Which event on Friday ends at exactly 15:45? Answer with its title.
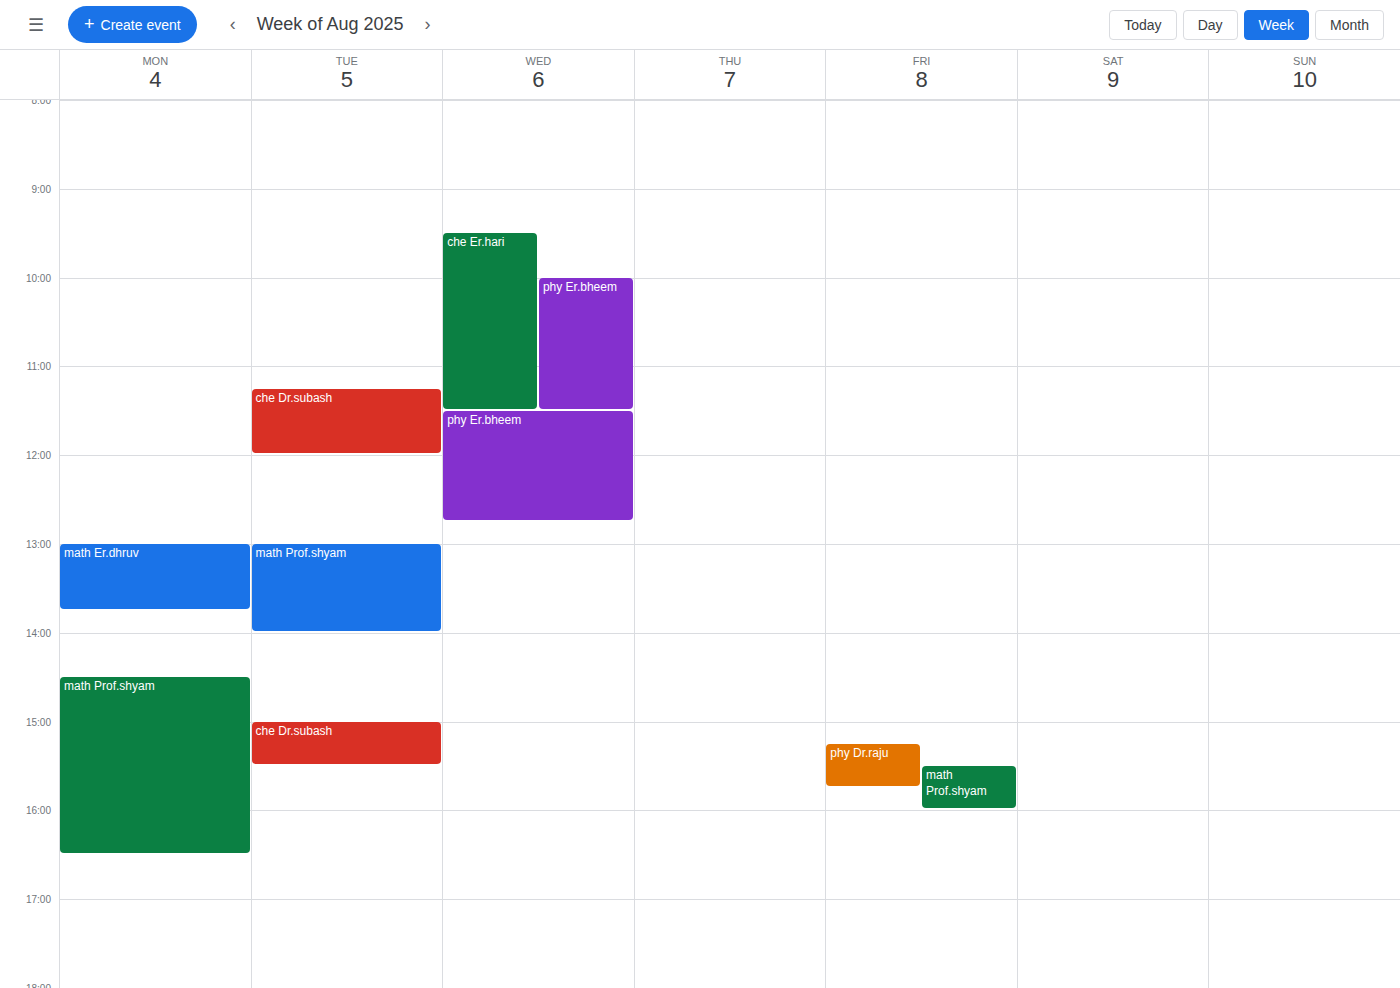
"phy Dr.raju"